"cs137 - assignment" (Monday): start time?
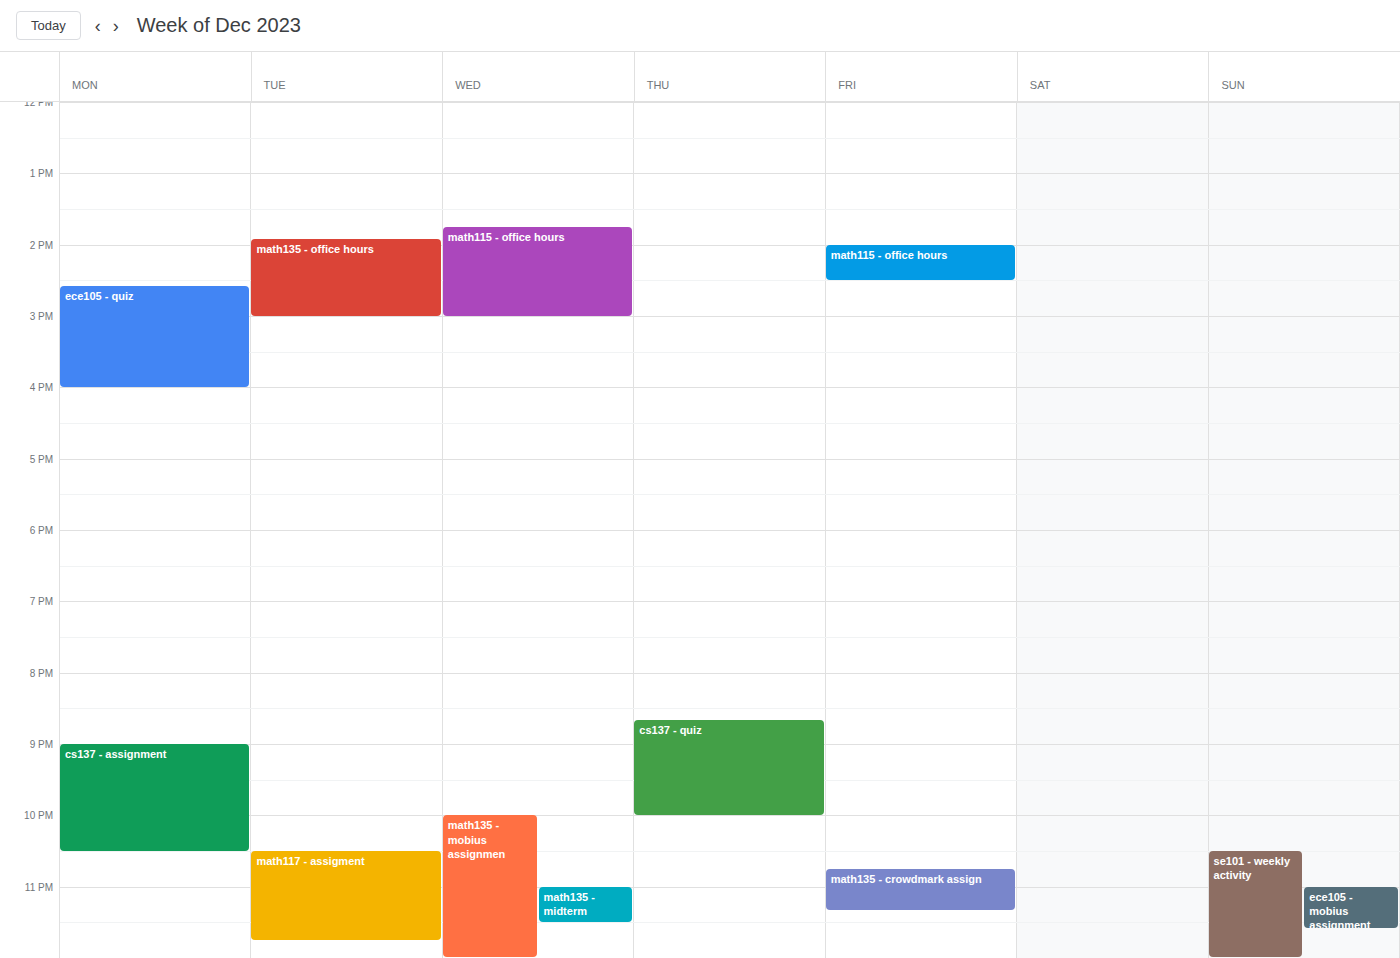
21:00